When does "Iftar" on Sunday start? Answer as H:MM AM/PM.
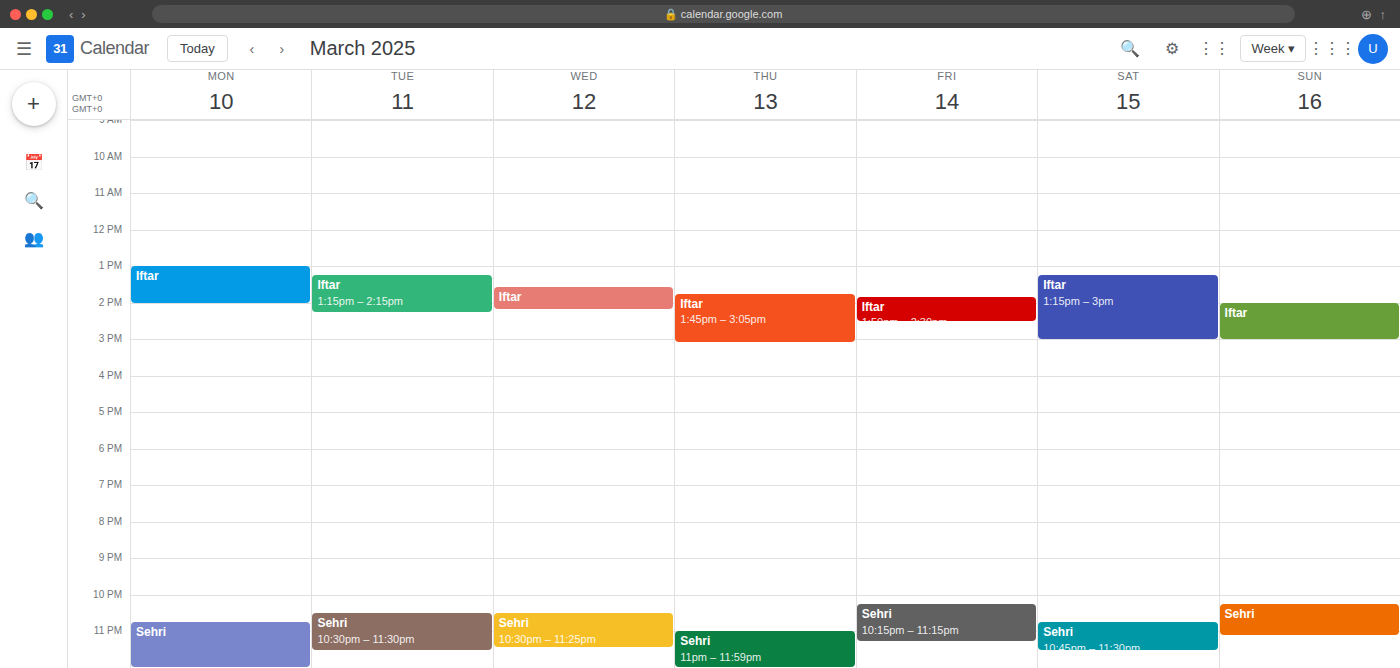
2:00 PM